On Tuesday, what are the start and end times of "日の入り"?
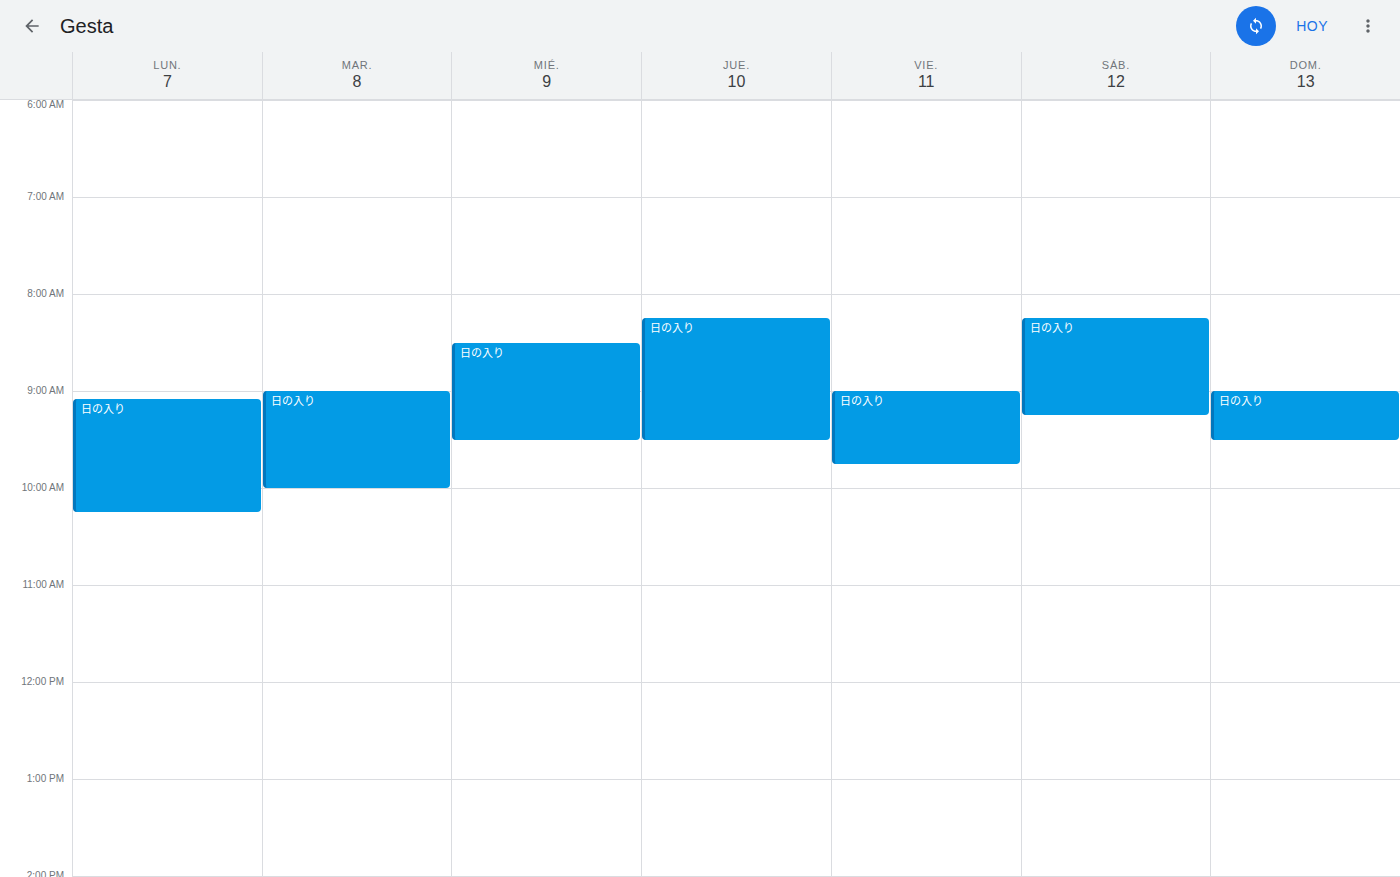
9:00 AM to 10:00 AM